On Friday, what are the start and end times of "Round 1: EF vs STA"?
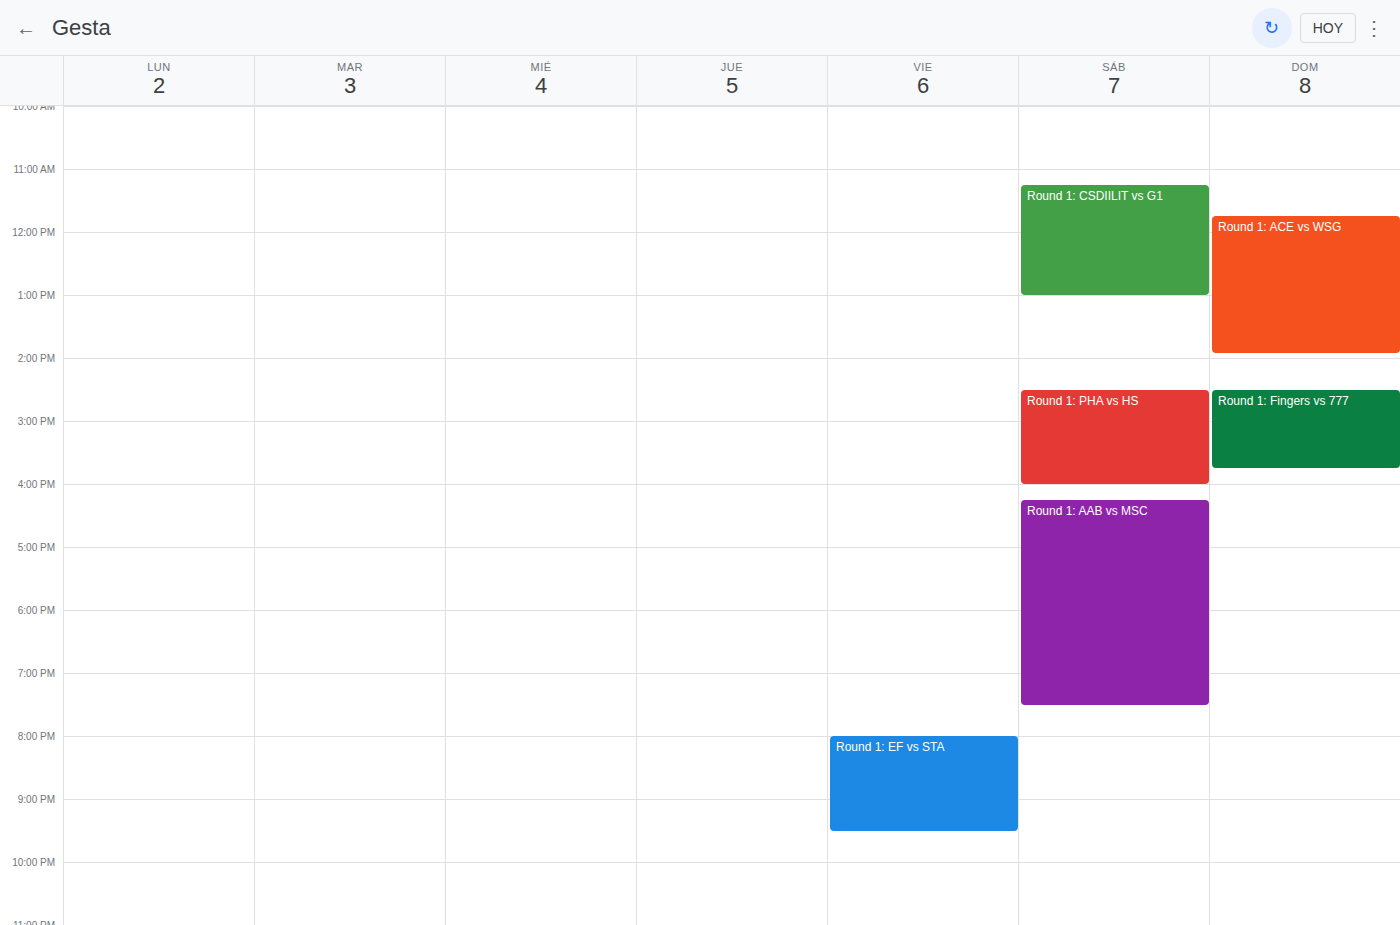
20:00 to 21:30